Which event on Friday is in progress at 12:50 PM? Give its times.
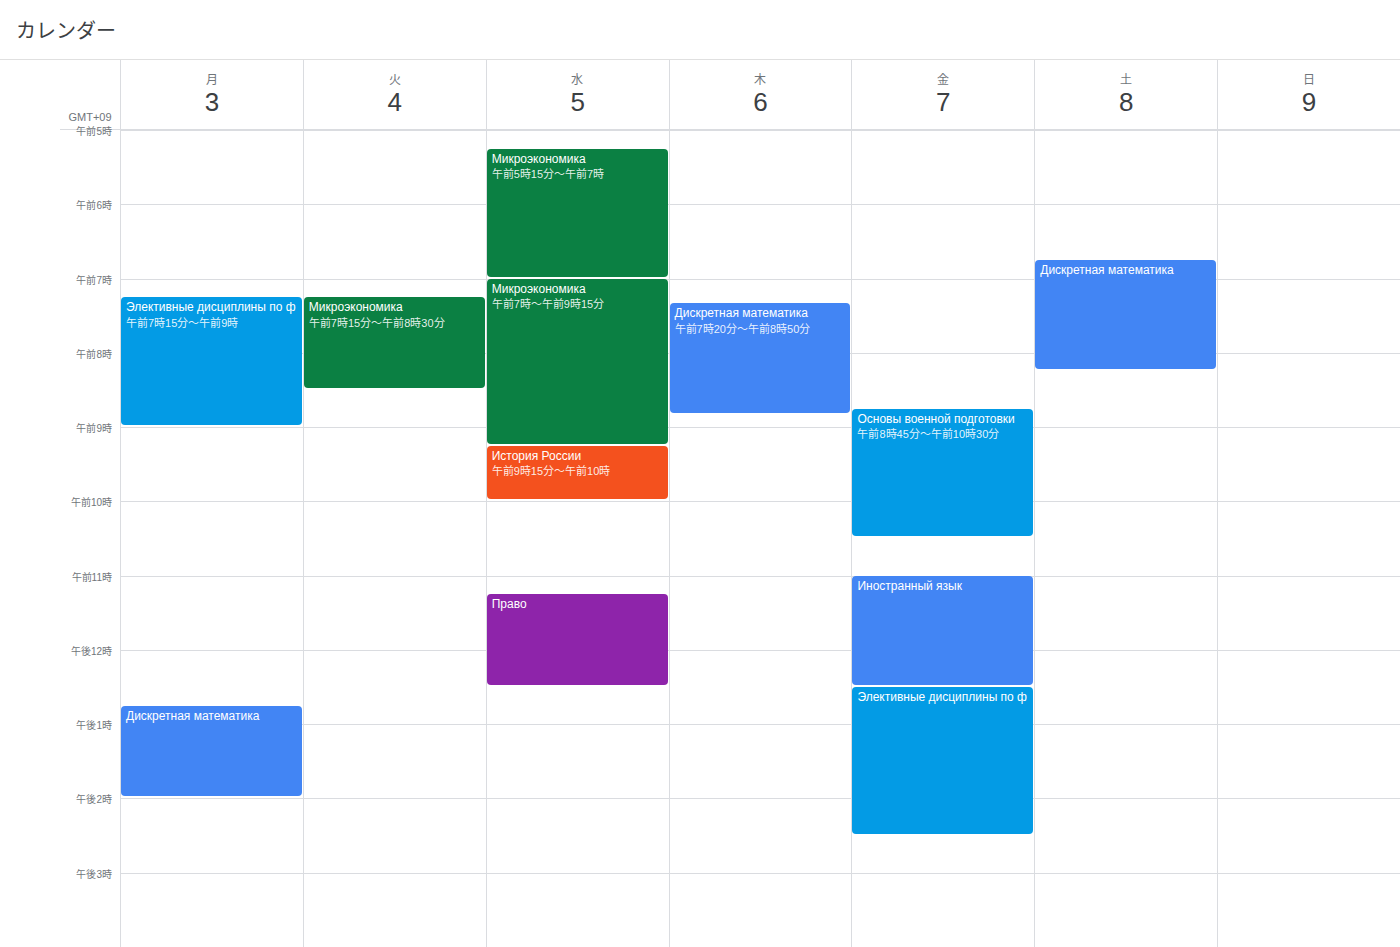
"Элективные дисциплины по ф", 12:30 PM to 2:30 PM